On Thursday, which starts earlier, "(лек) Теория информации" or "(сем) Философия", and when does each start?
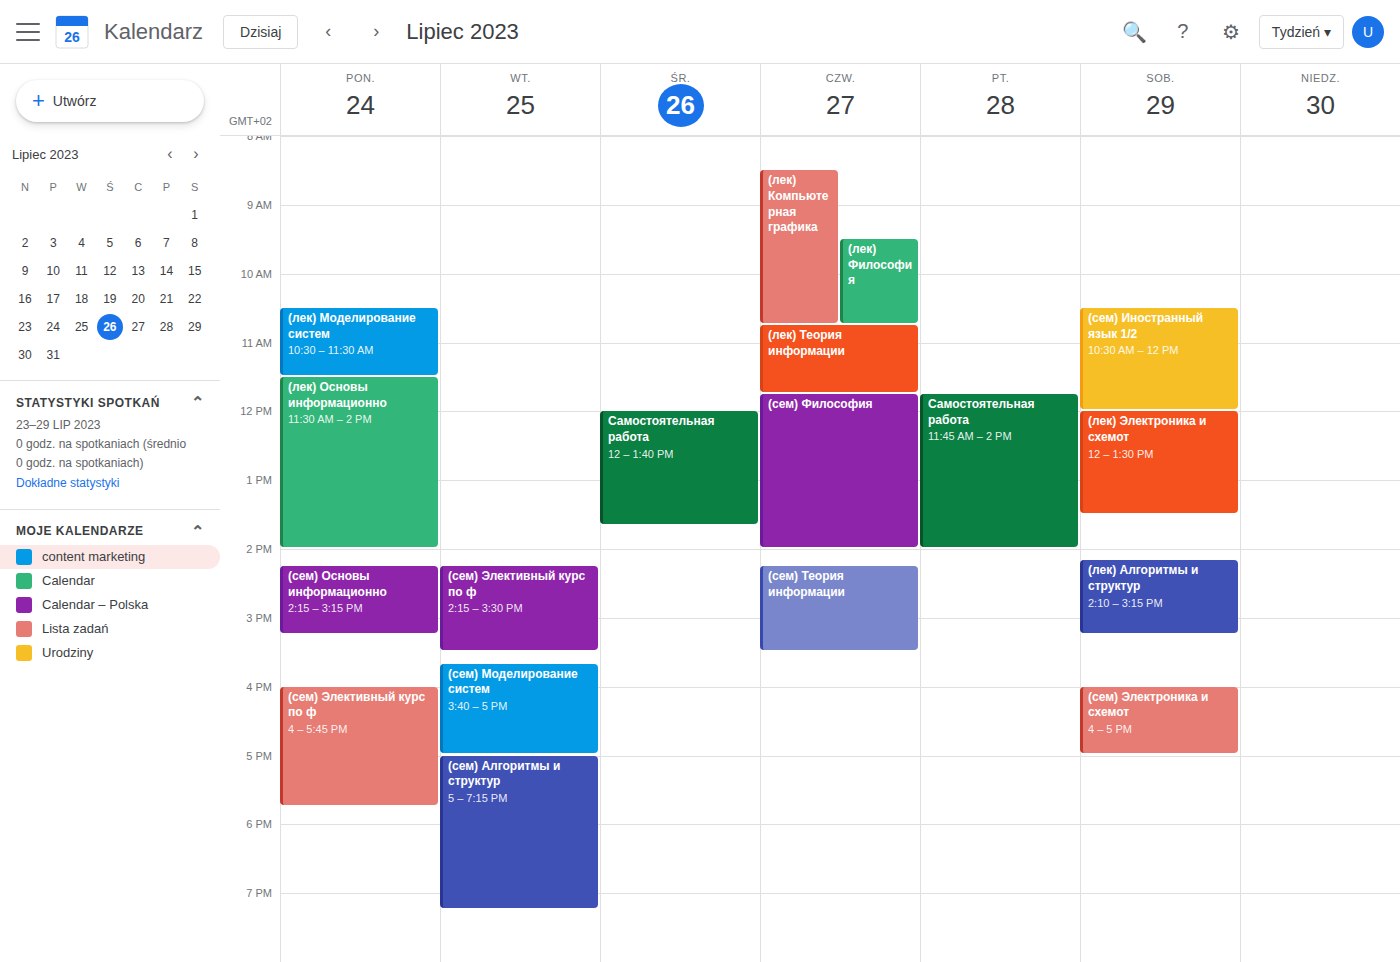
"(лек) Теория информации" 10:45; "(сем) Философия" 11:45.